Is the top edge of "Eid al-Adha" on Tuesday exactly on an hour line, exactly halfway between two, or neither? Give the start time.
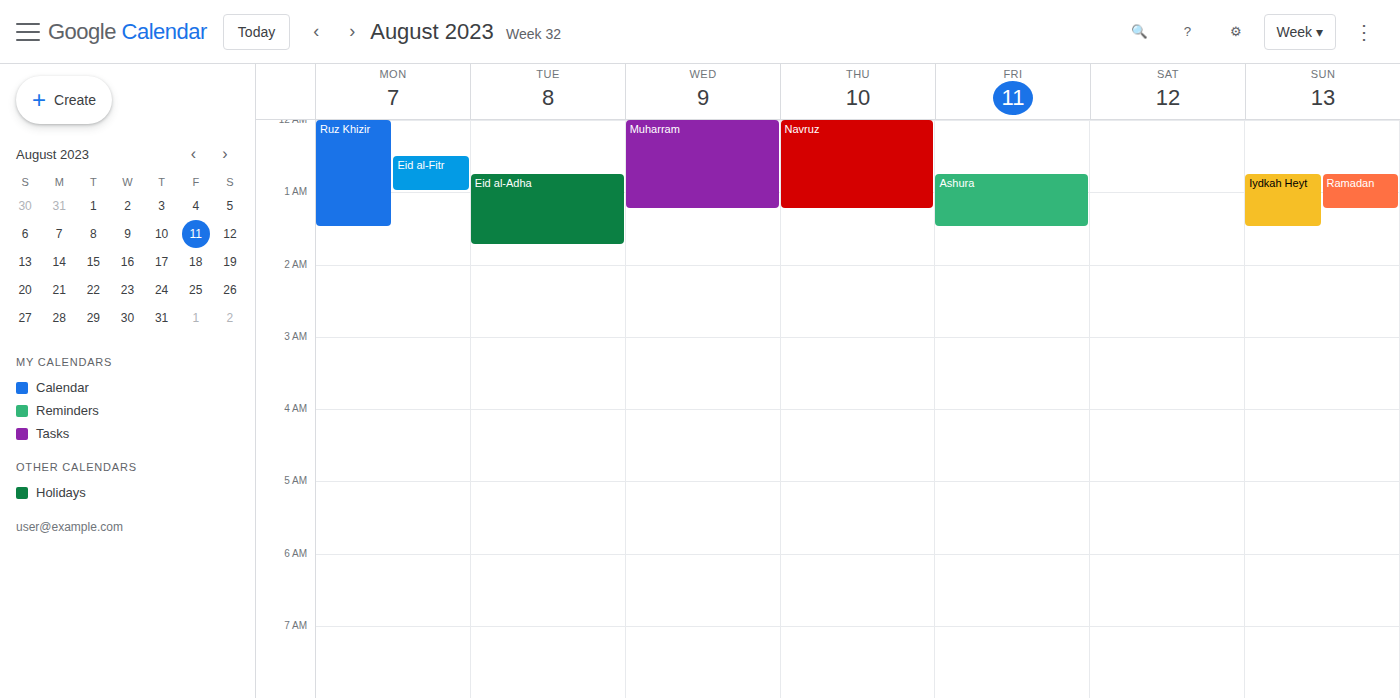
12:45 AM -- neither: three quarters of the way from the 12 AM line to the 1 AM line.